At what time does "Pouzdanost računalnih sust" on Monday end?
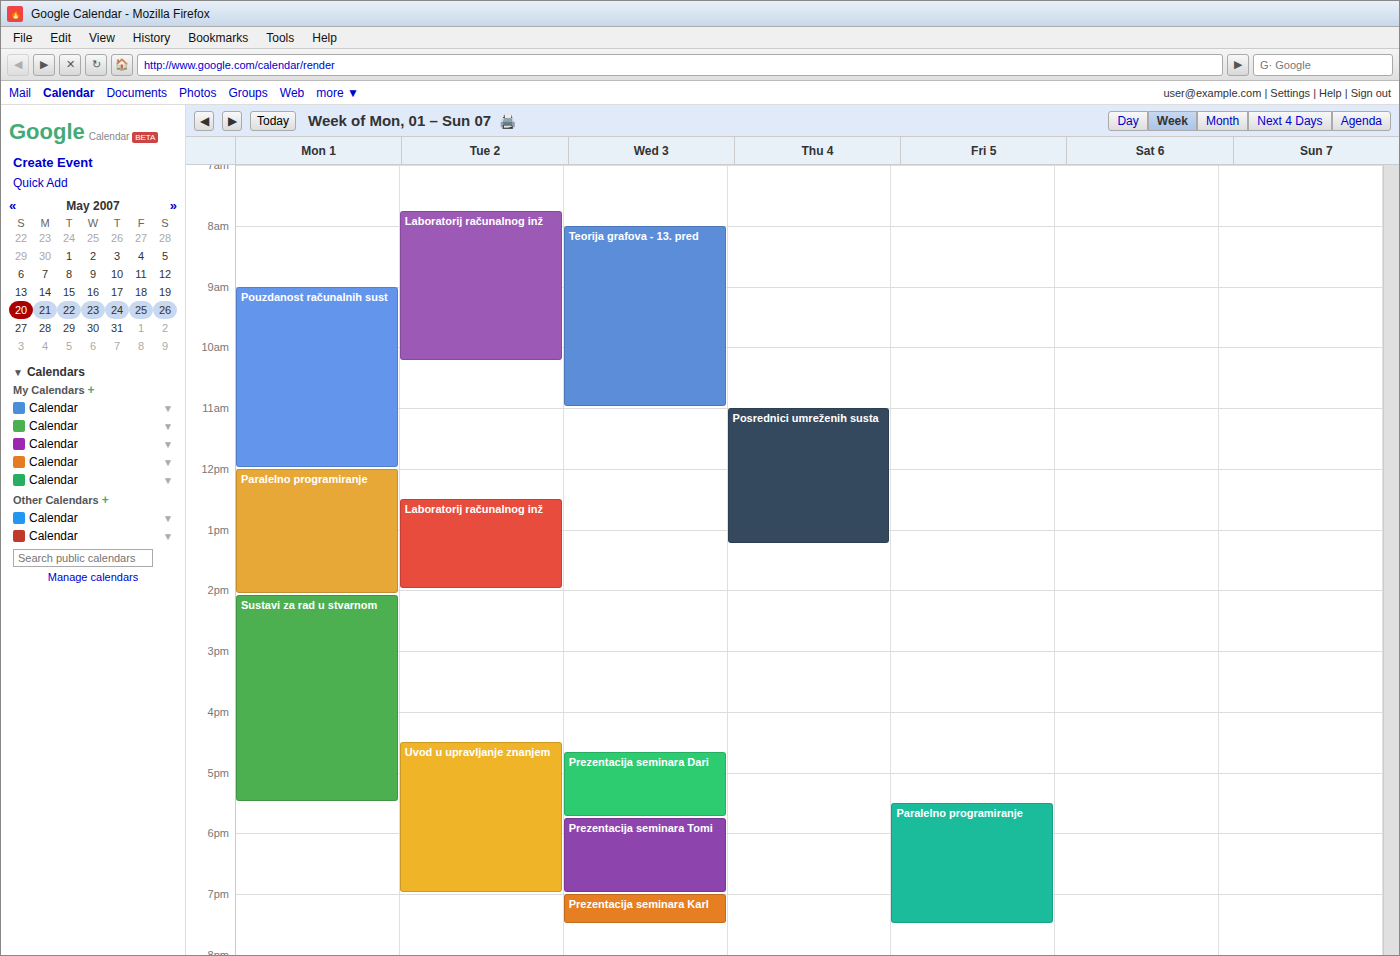
12:00 PM